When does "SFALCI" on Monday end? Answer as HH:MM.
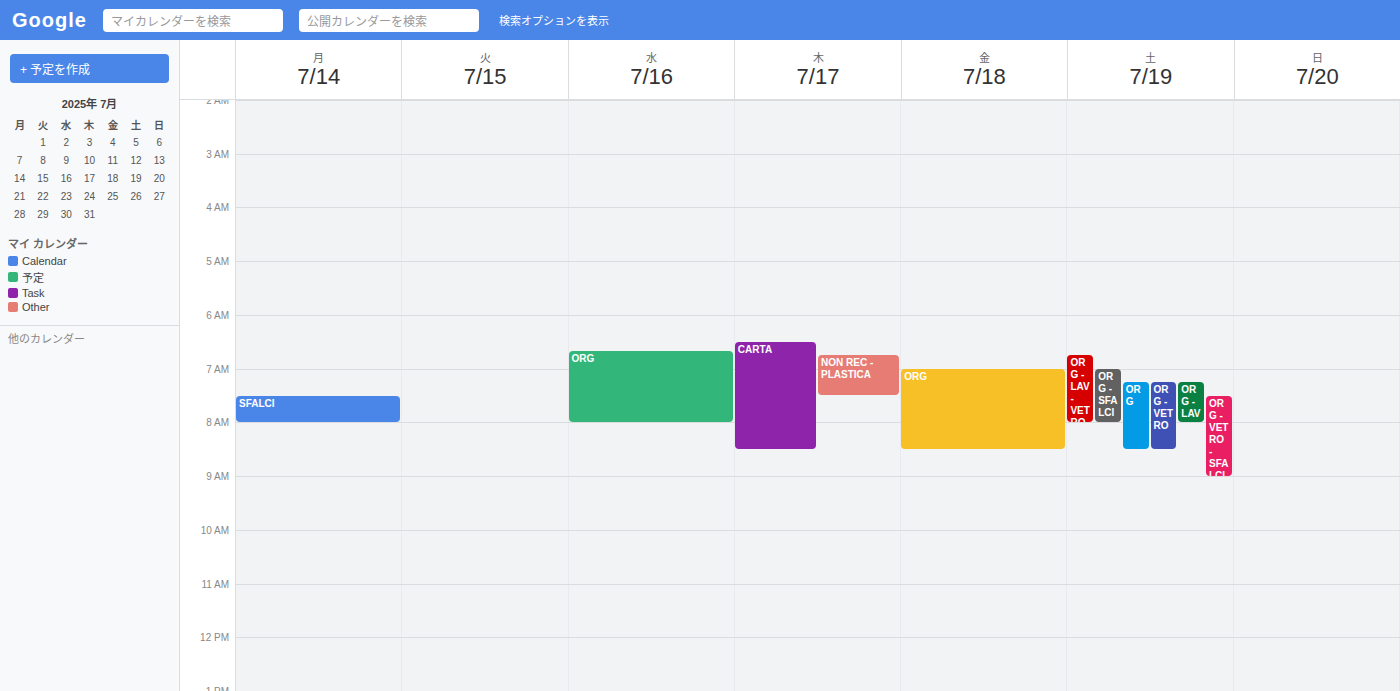
08:00